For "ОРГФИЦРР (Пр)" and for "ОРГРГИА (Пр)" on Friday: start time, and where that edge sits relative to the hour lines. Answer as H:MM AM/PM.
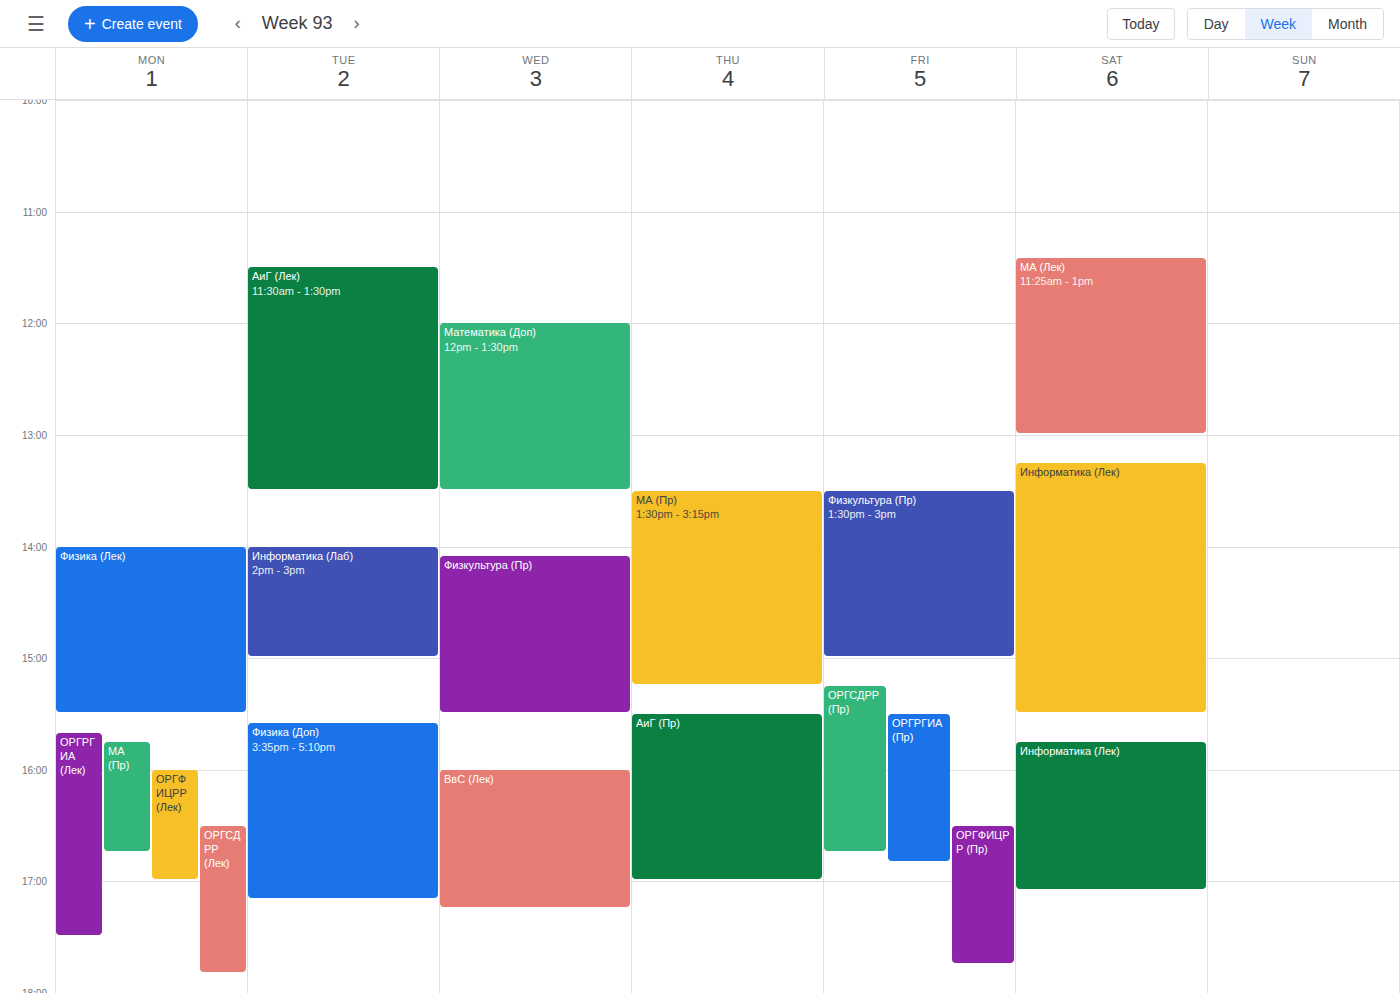
"ОРГФИЦРР (Пр)": 4:30 PM, halfway between the 4 PM and 5 PM lines. "ОРГРГИА (Пр)": 3:30 PM, halfway between the 3 PM and 4 PM lines.